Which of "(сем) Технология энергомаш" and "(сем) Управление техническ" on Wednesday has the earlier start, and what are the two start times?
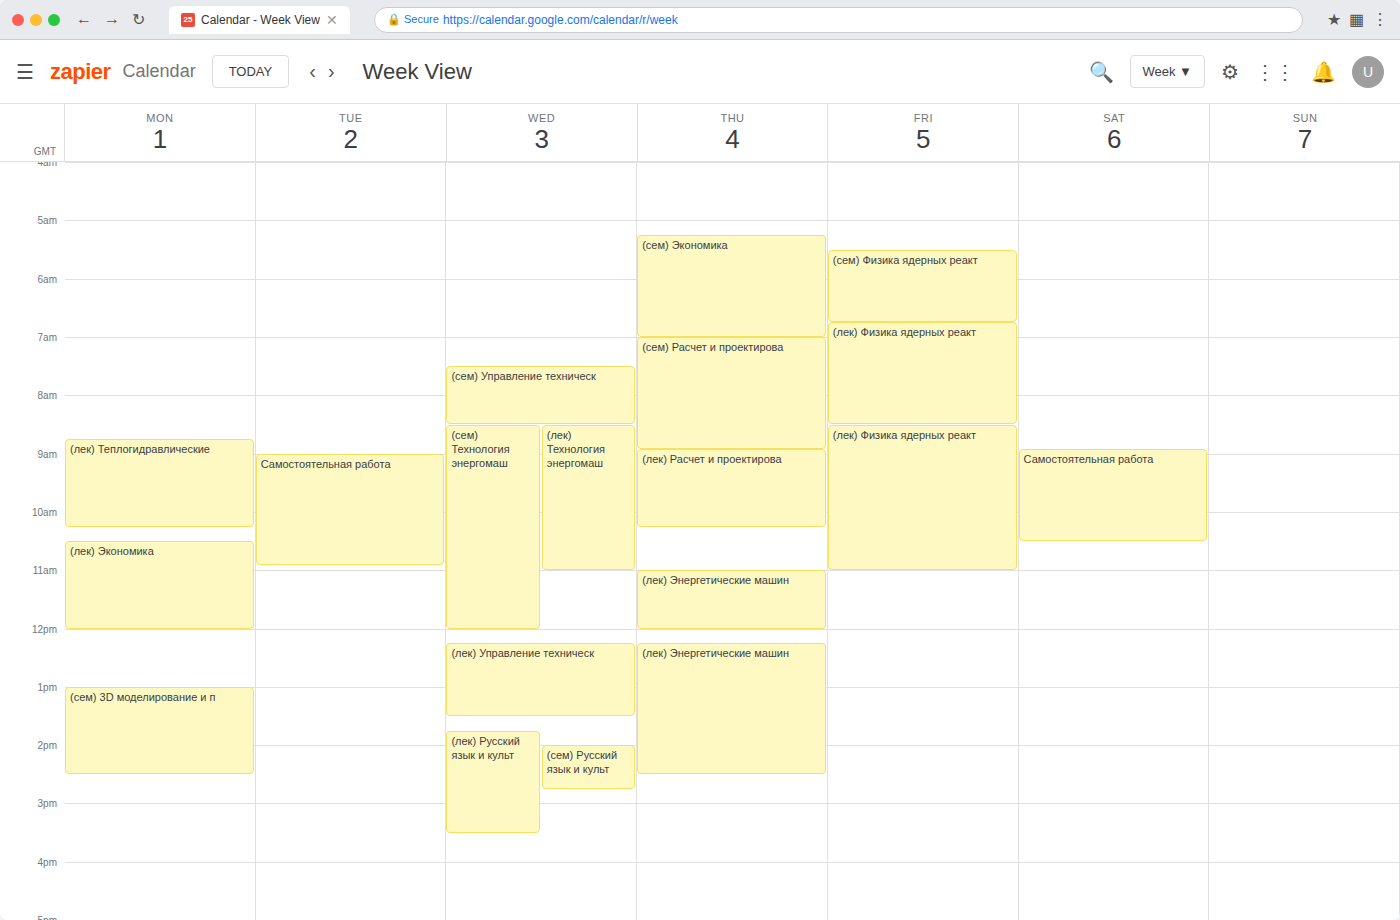
"(сем) Управление техническ" 7:30 AM; "(сем) Технология энергомаш" 8:30 AM.